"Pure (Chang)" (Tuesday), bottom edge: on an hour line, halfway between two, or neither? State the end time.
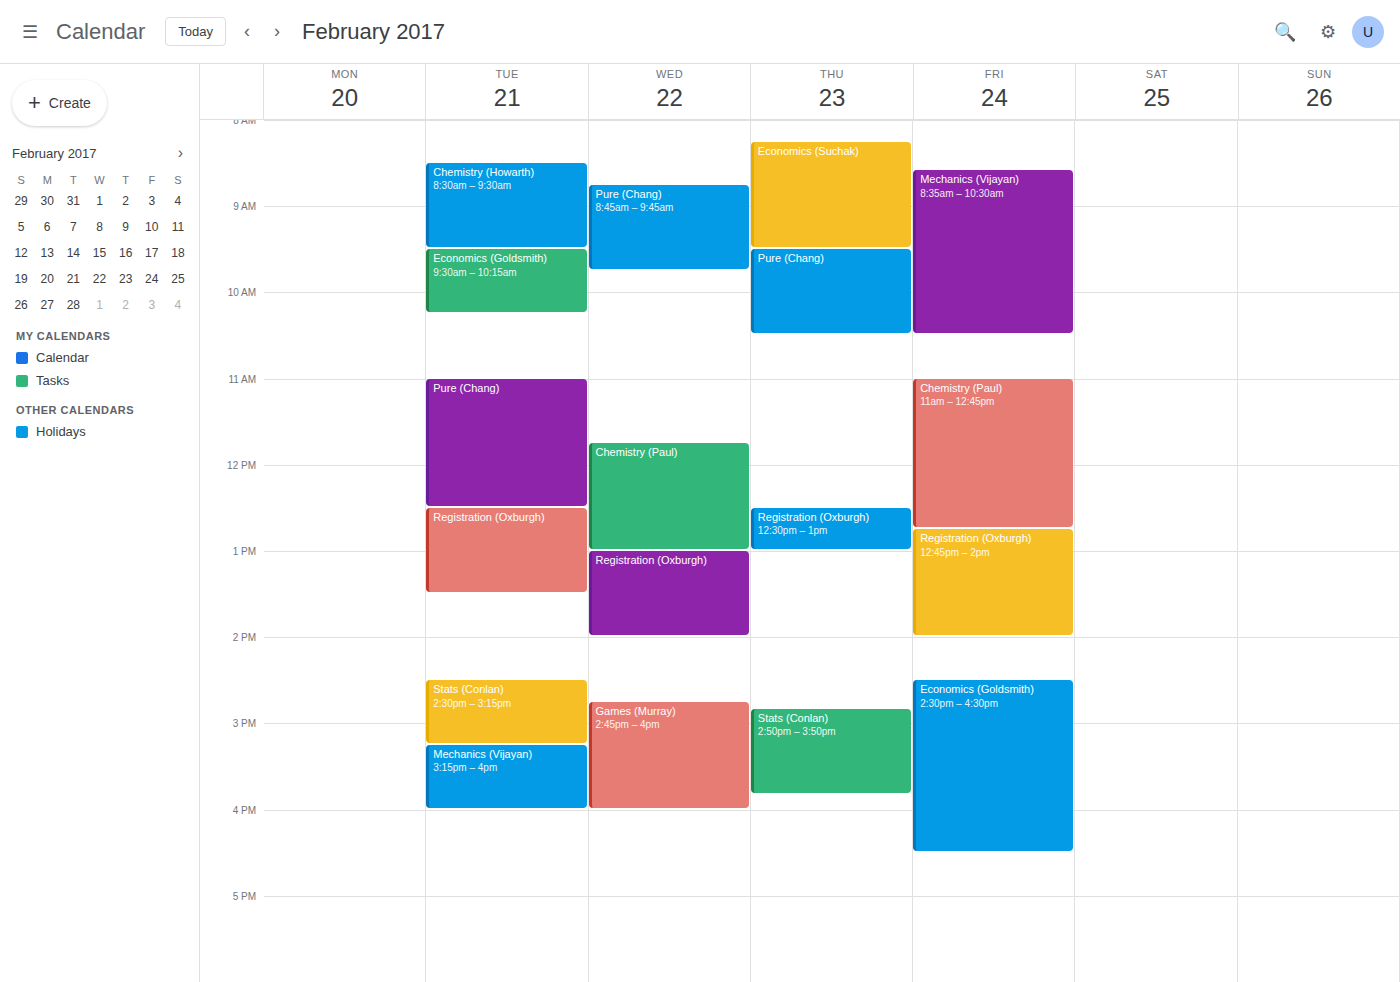
12:30 PM -- halfway between the 12 PM and 1 PM lines.